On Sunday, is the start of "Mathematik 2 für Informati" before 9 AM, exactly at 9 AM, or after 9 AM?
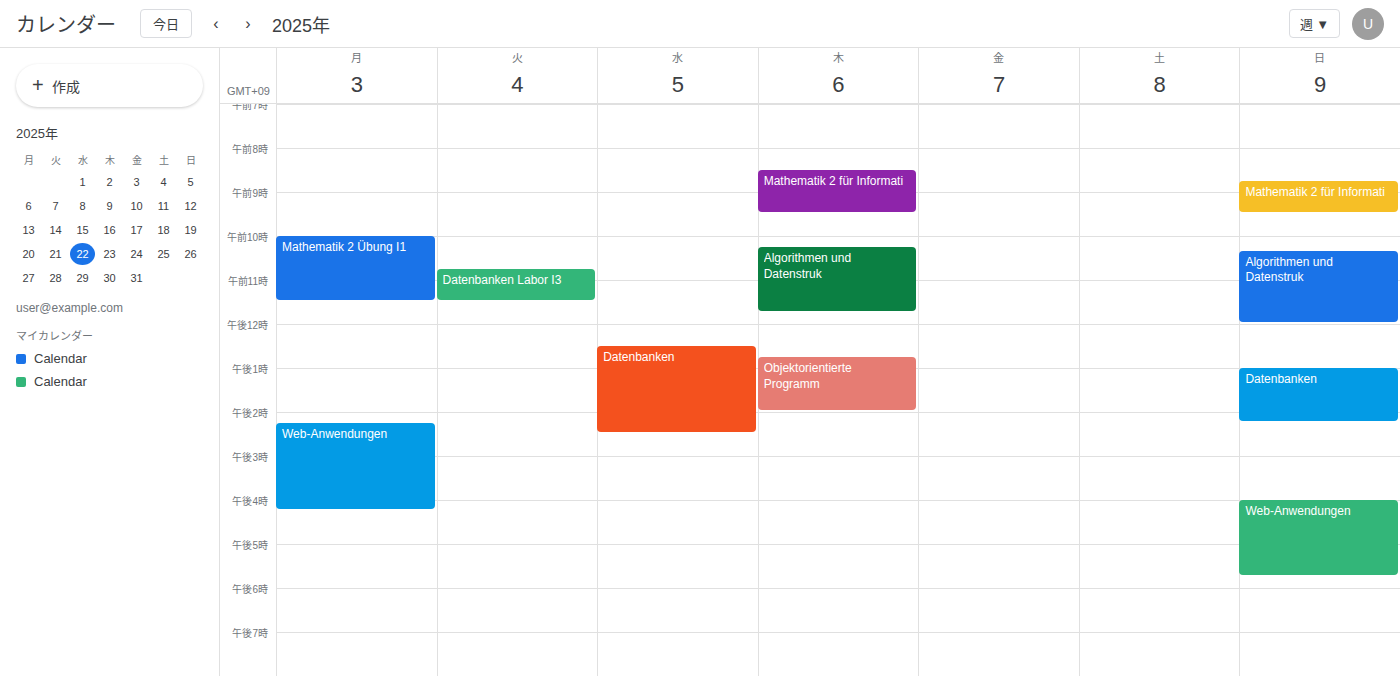
8:45 AM -- before 9 AM, 15 minutes above the 9 AM line.